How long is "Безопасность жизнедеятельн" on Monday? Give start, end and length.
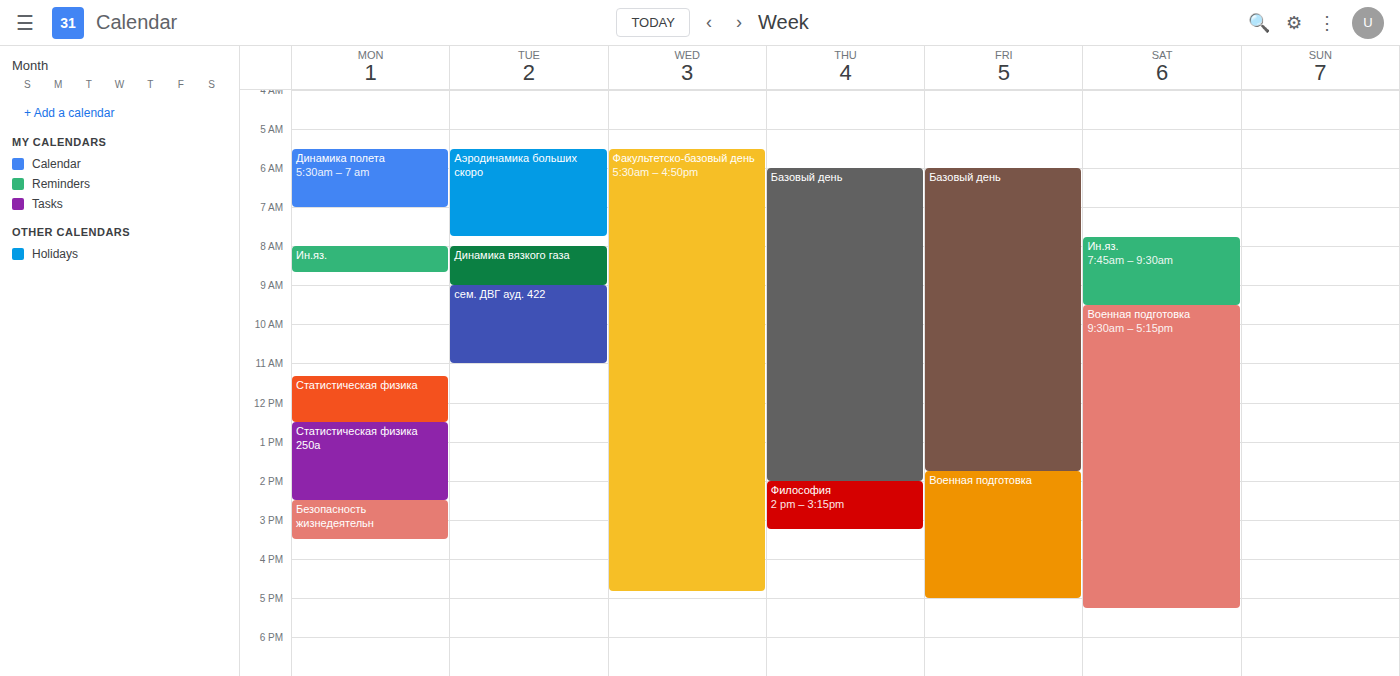
2:30 PM to 3:30 PM, 1 hour